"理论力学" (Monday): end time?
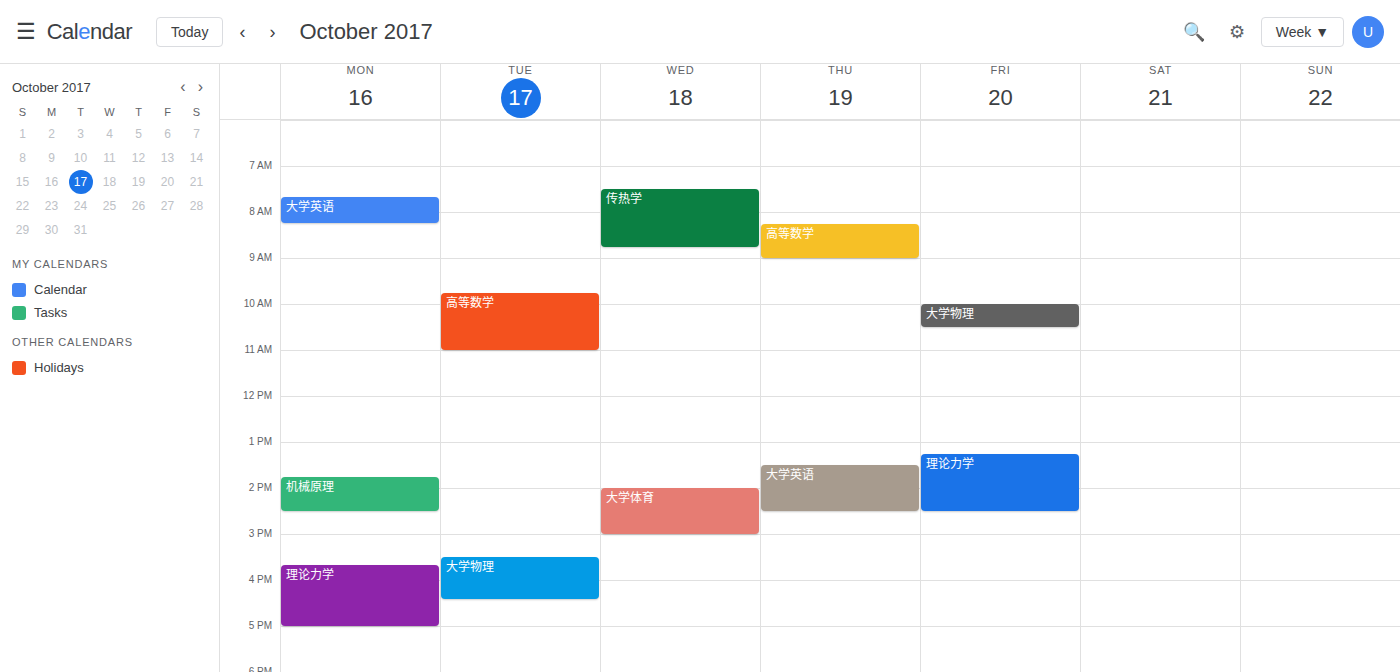
5:00 PM